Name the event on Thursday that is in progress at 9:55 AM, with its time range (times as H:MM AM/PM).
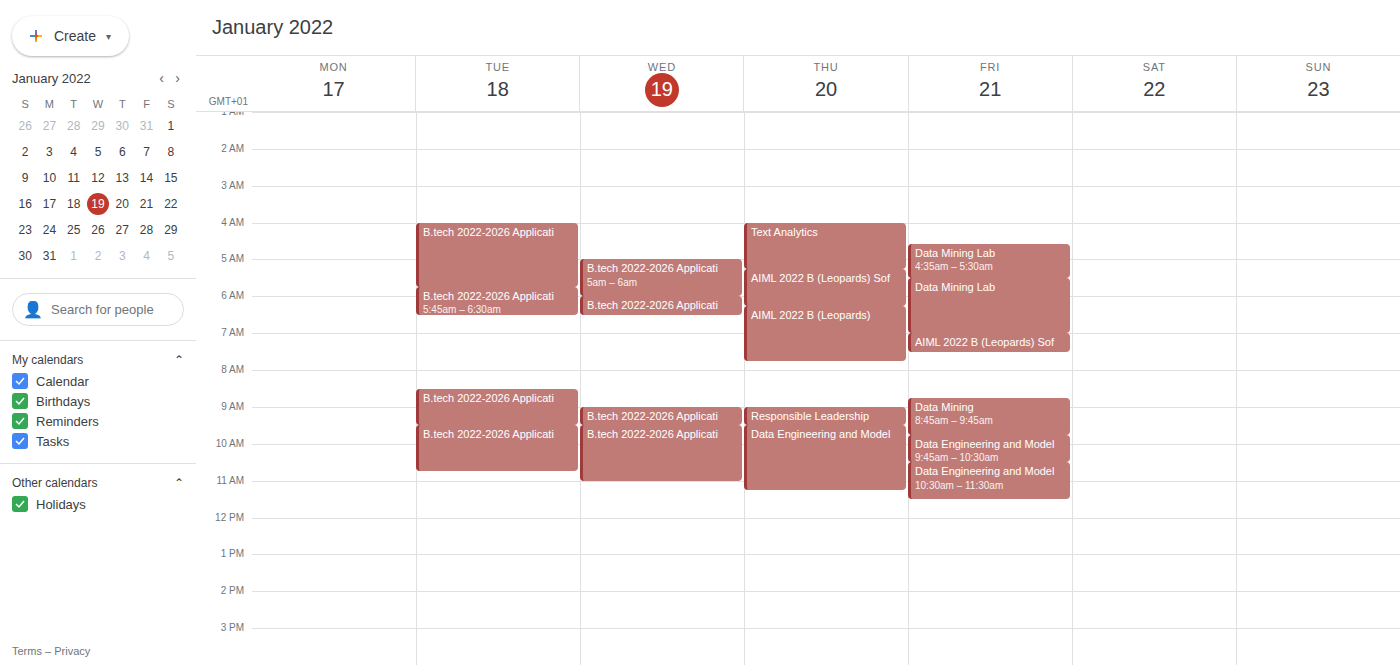
"Data Engineering and Model", 9:30 AM to 11:15 AM